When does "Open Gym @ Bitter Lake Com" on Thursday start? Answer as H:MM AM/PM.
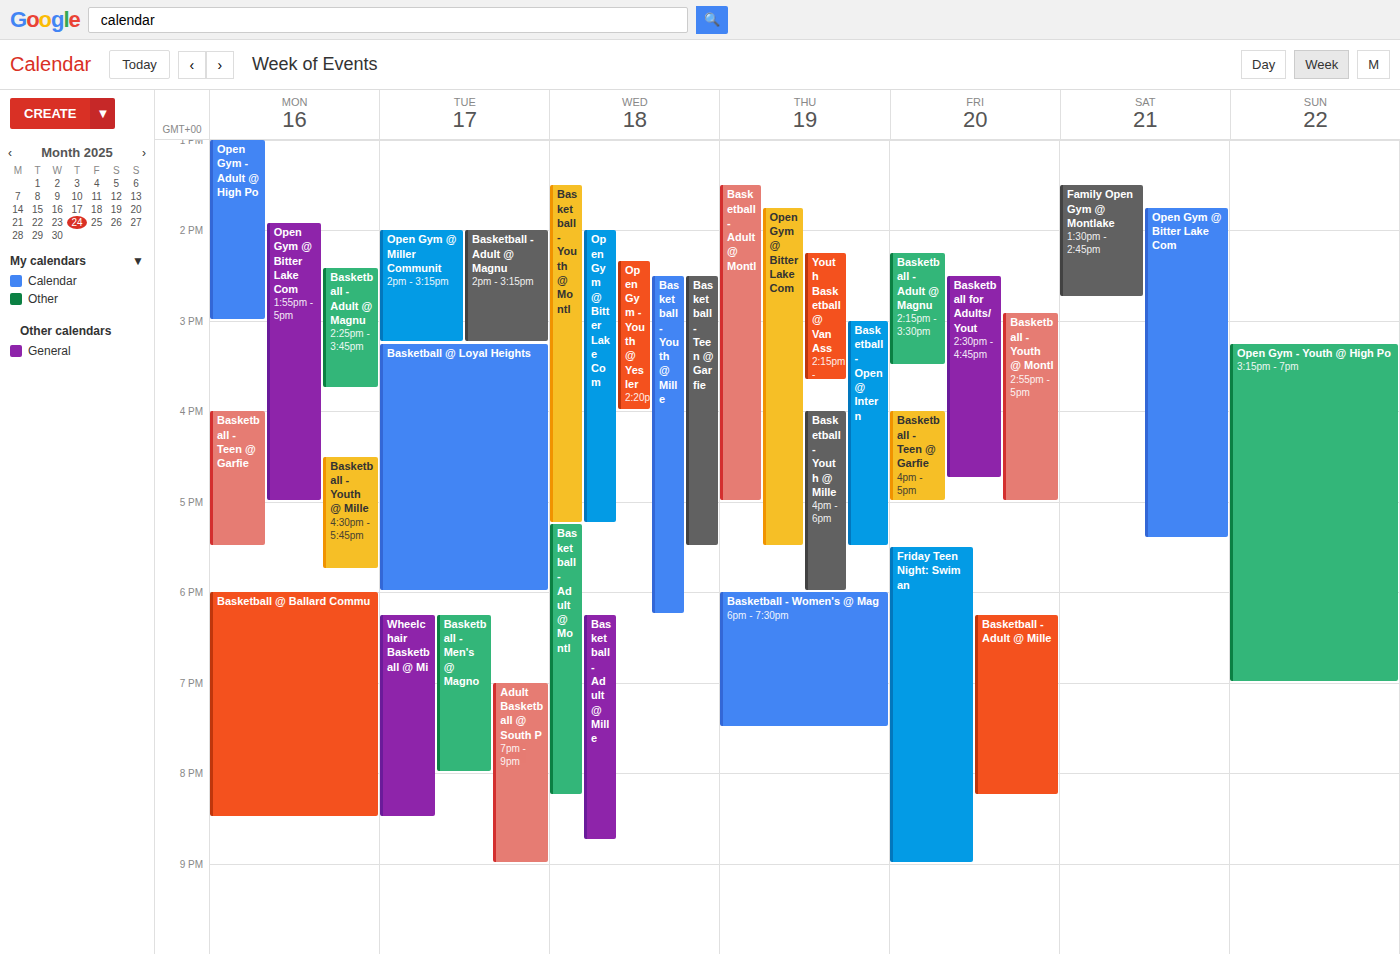
1:45 PM